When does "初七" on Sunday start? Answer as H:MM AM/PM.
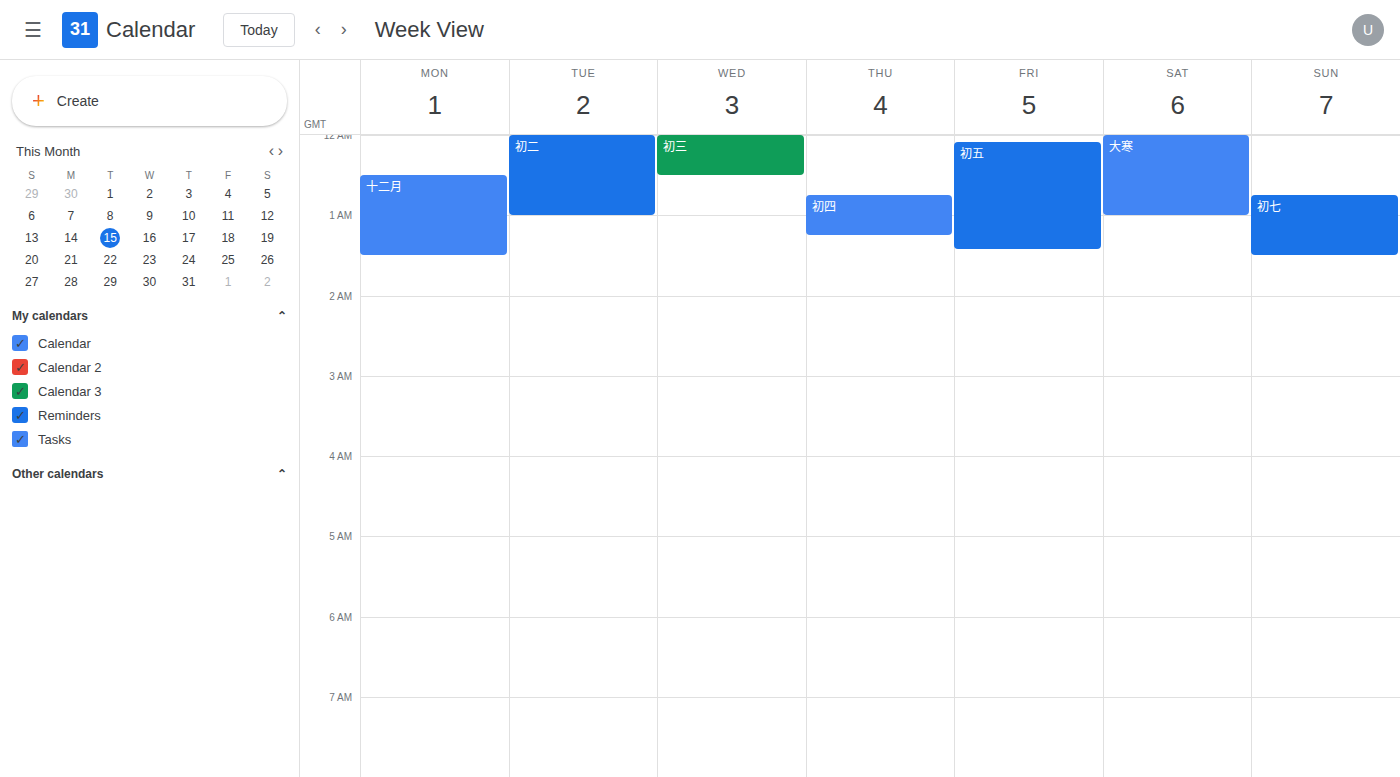
12:45 AM